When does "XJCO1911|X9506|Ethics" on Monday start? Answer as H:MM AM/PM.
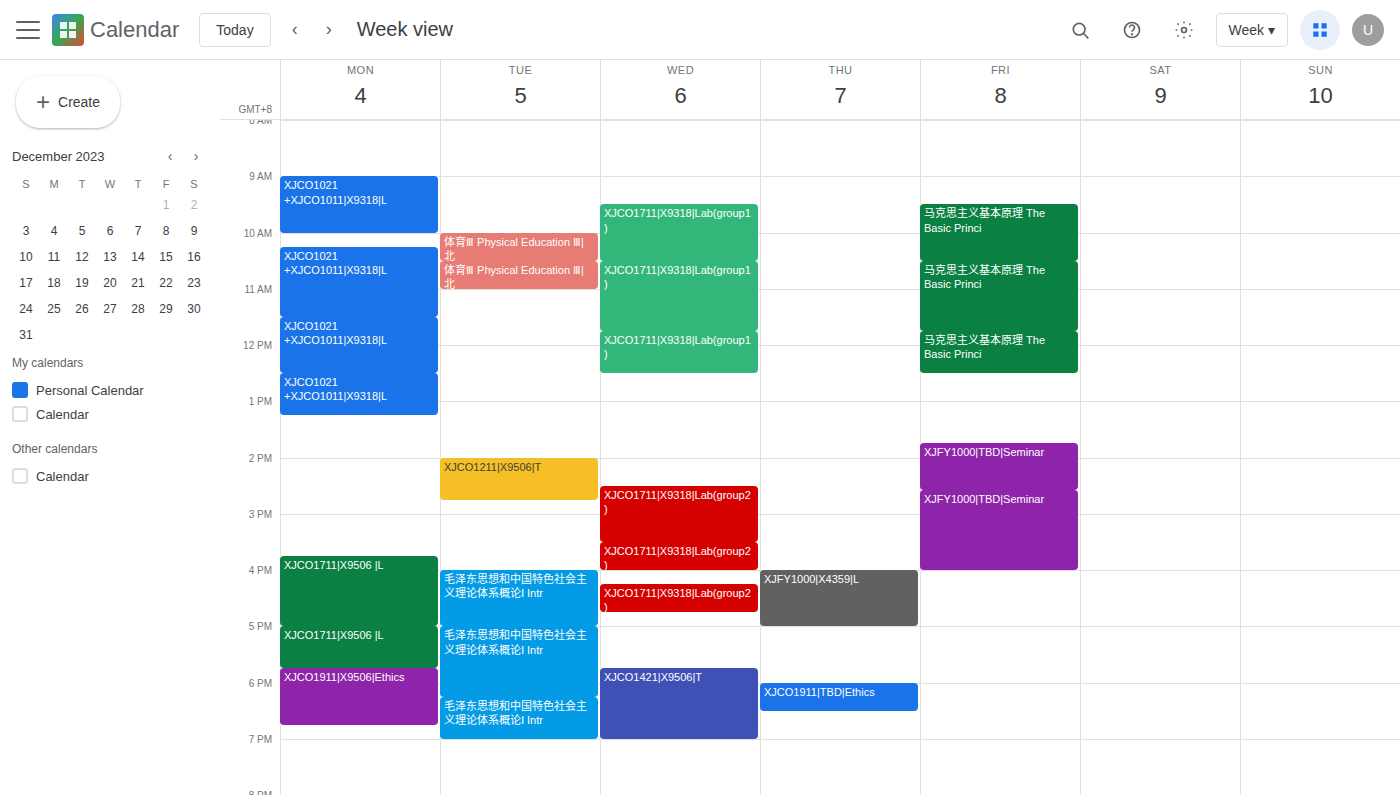
5:45 PM